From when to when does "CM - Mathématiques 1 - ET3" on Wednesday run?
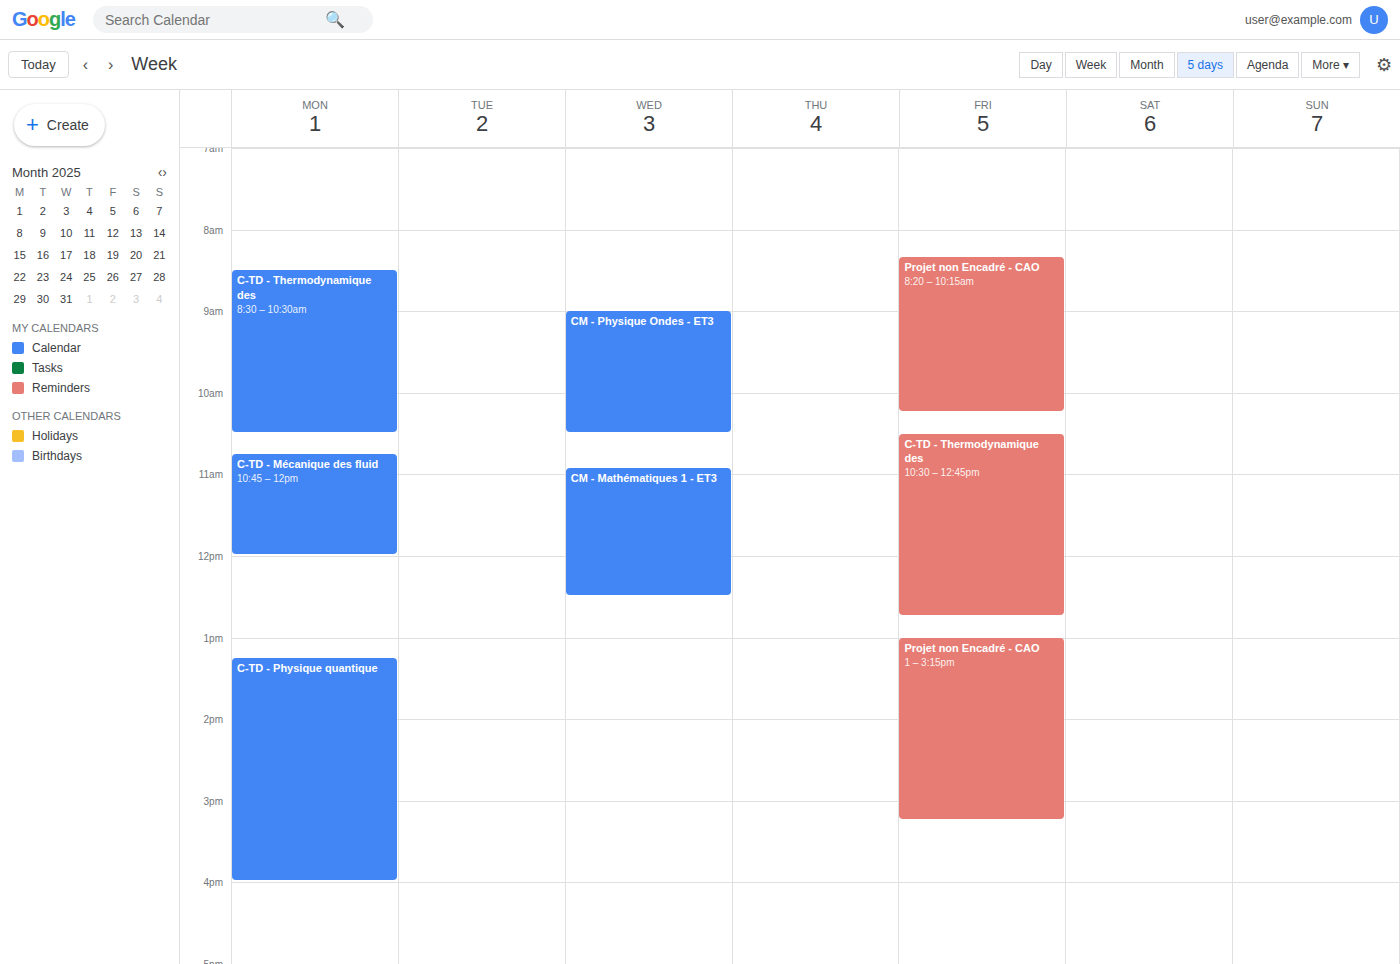
10:55 AM to 12:30 PM